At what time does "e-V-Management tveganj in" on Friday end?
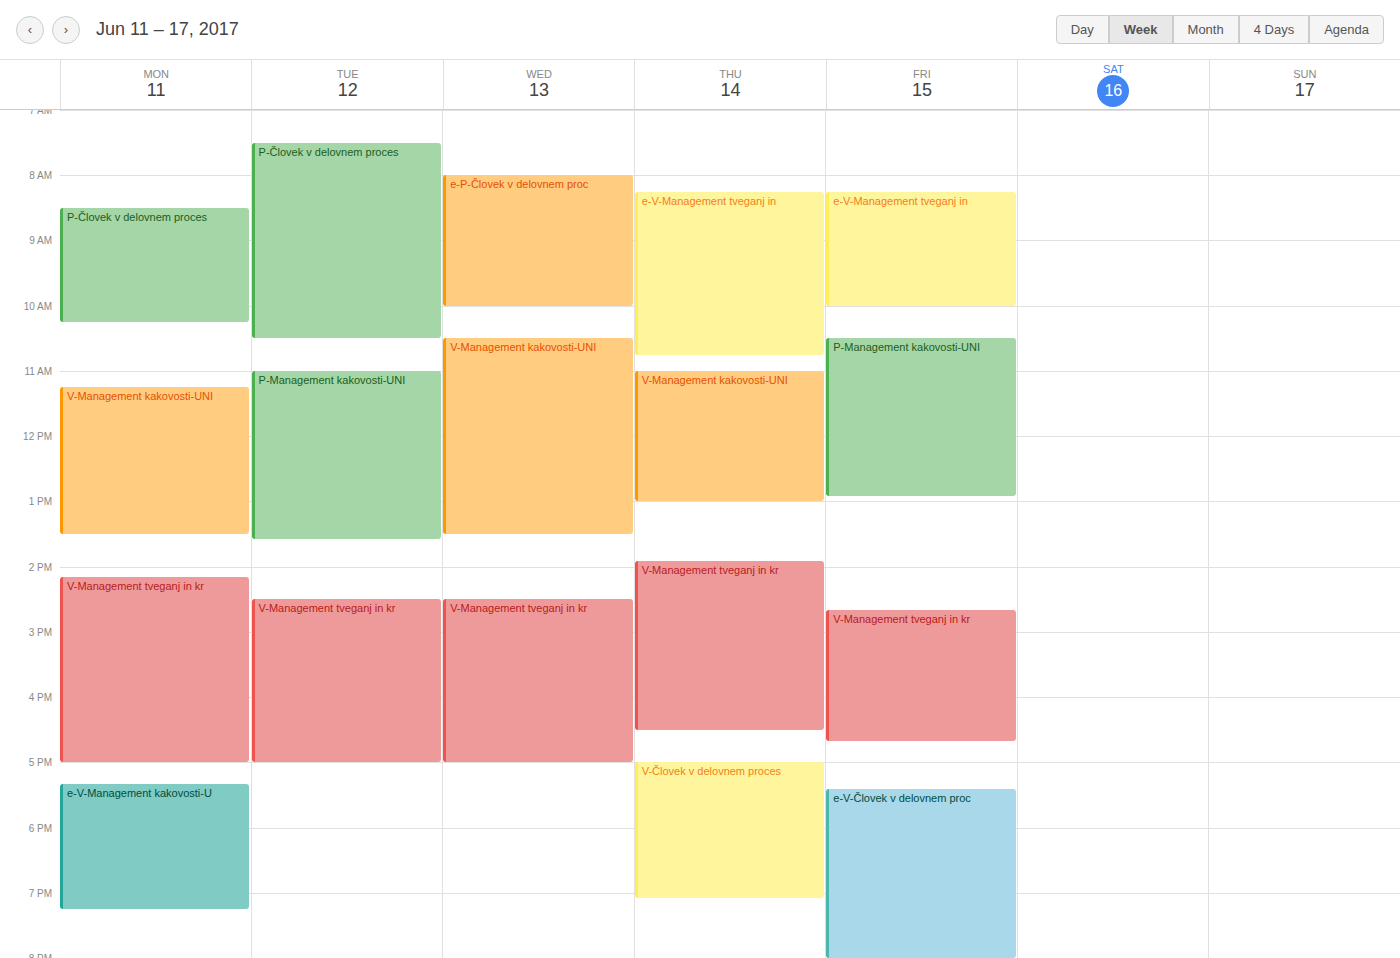
10:00 AM